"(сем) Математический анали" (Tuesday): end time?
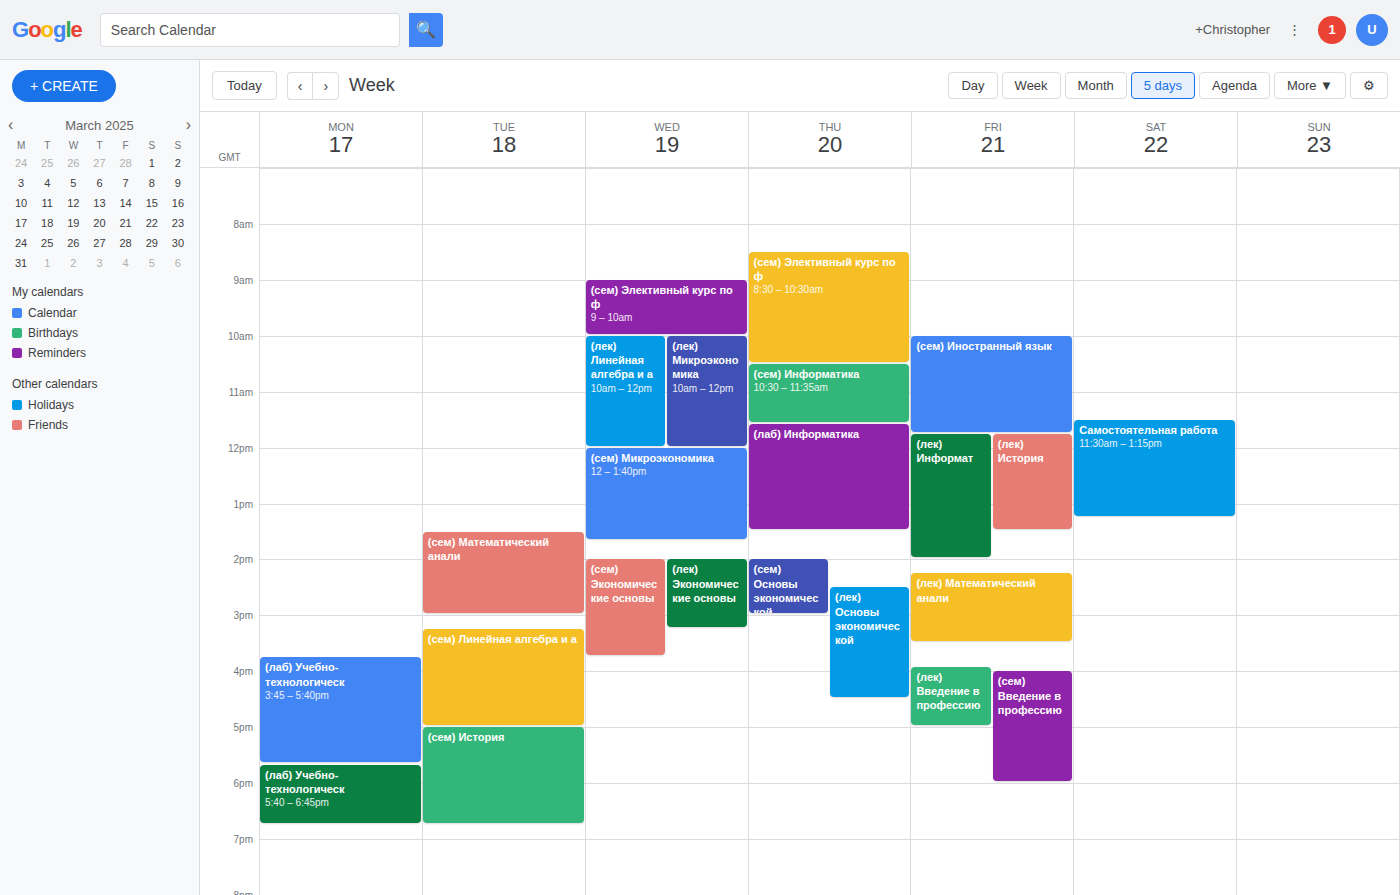
15:00